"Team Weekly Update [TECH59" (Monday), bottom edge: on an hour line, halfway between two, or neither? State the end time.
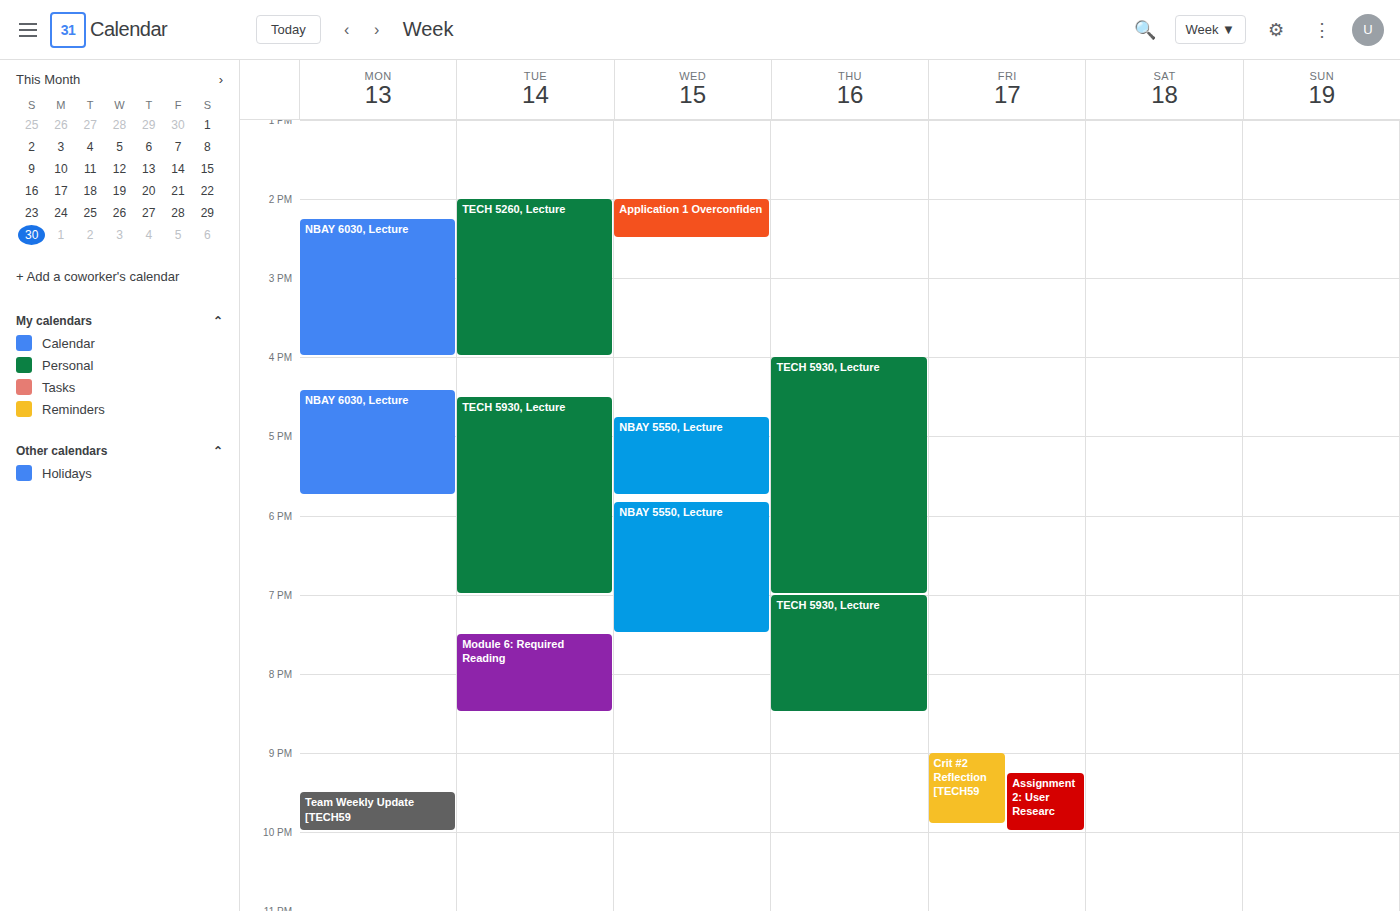
10:00 PM -- exactly on the 10 PM line.